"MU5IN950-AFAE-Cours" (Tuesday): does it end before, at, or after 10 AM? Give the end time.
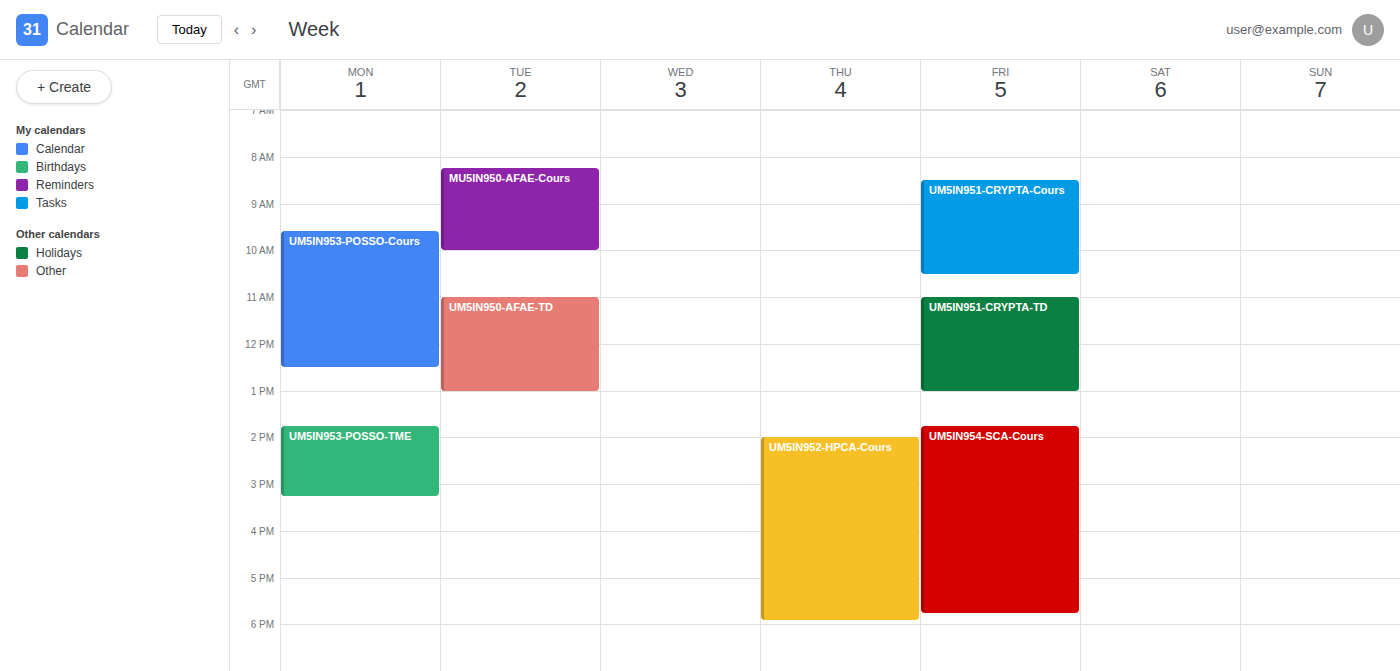
10:00 AM -- exactly at 10 AM, on the 10 AM line.